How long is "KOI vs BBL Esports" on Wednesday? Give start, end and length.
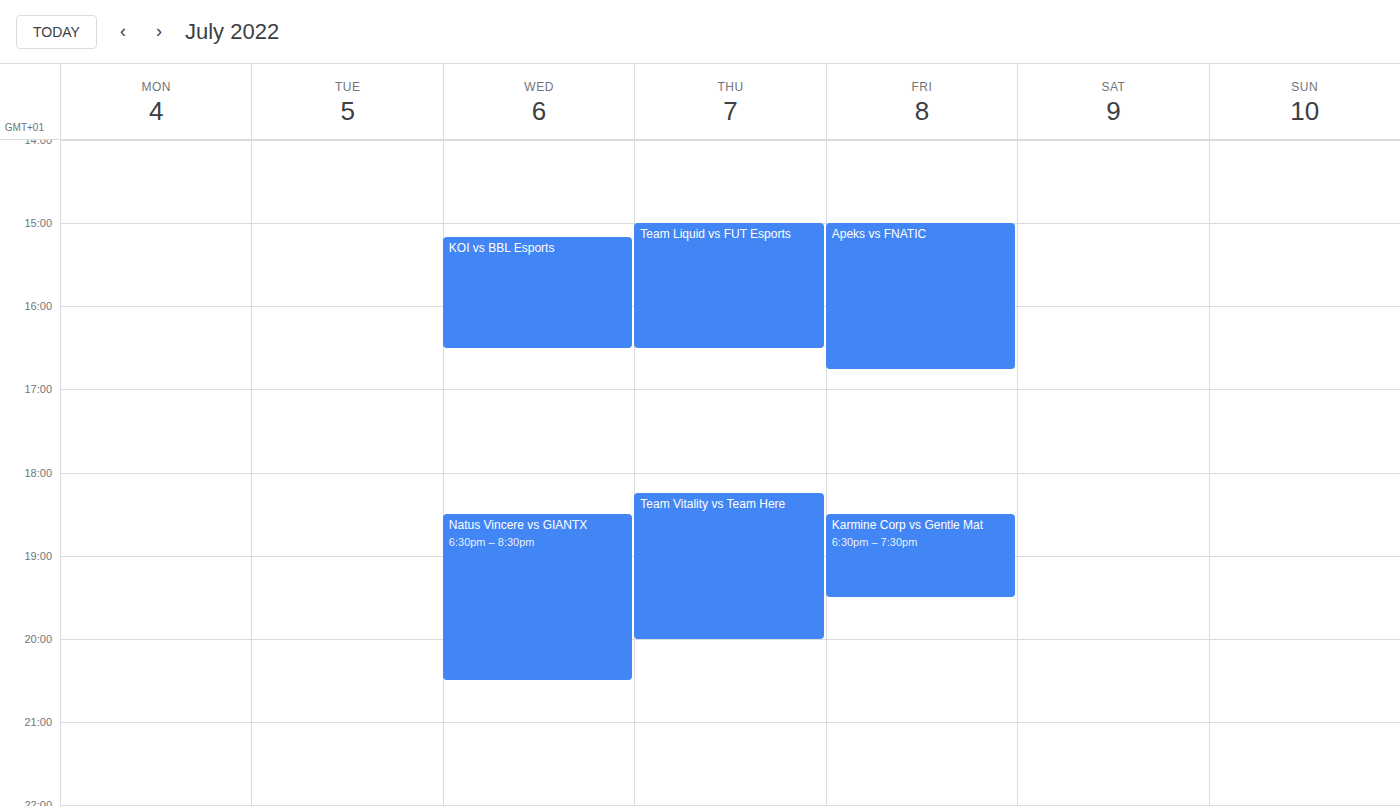
3:10 PM to 4:30 PM, 1 hour 20 minutes